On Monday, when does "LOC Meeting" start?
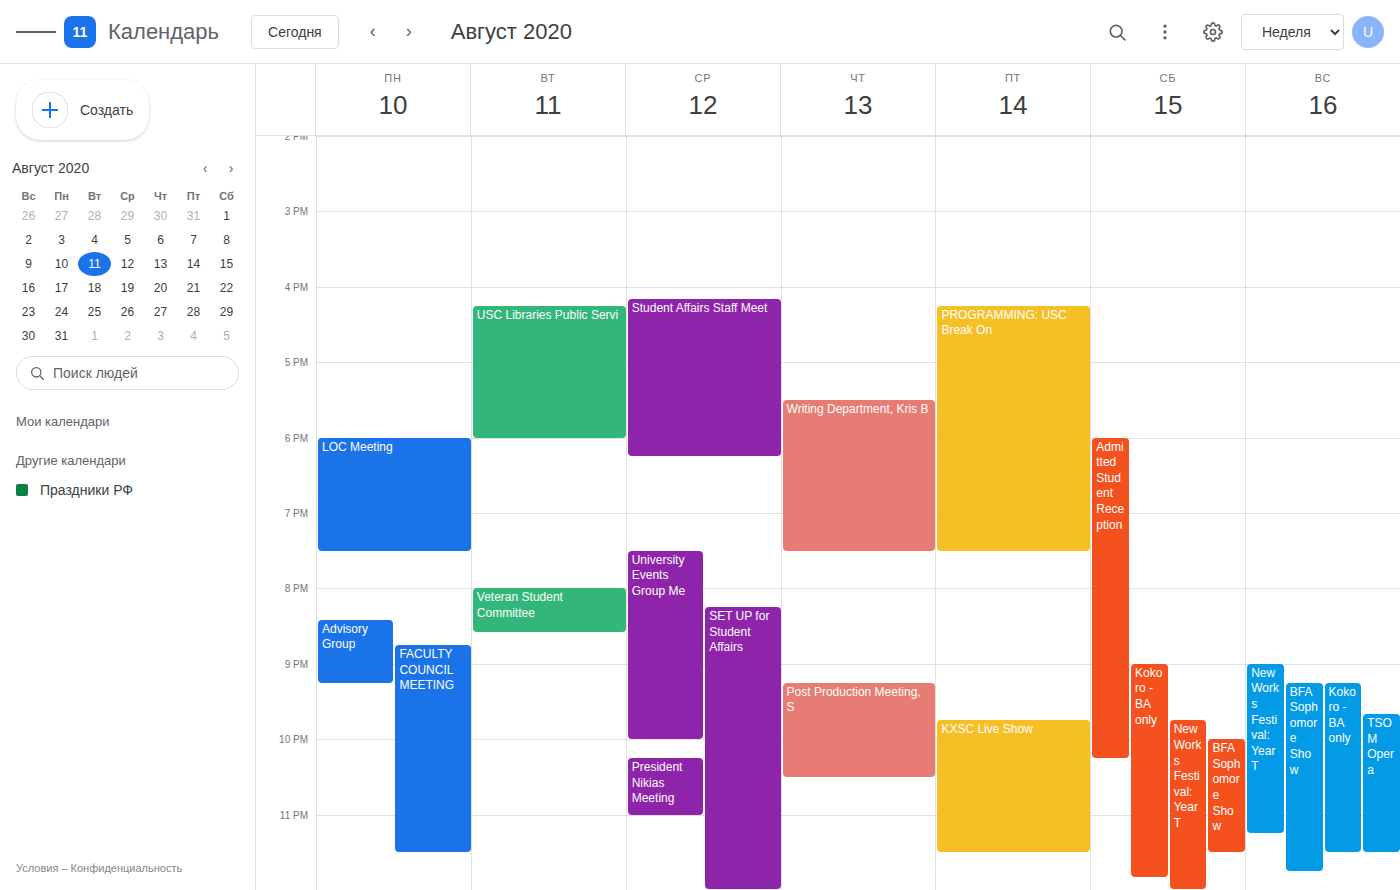
18:00